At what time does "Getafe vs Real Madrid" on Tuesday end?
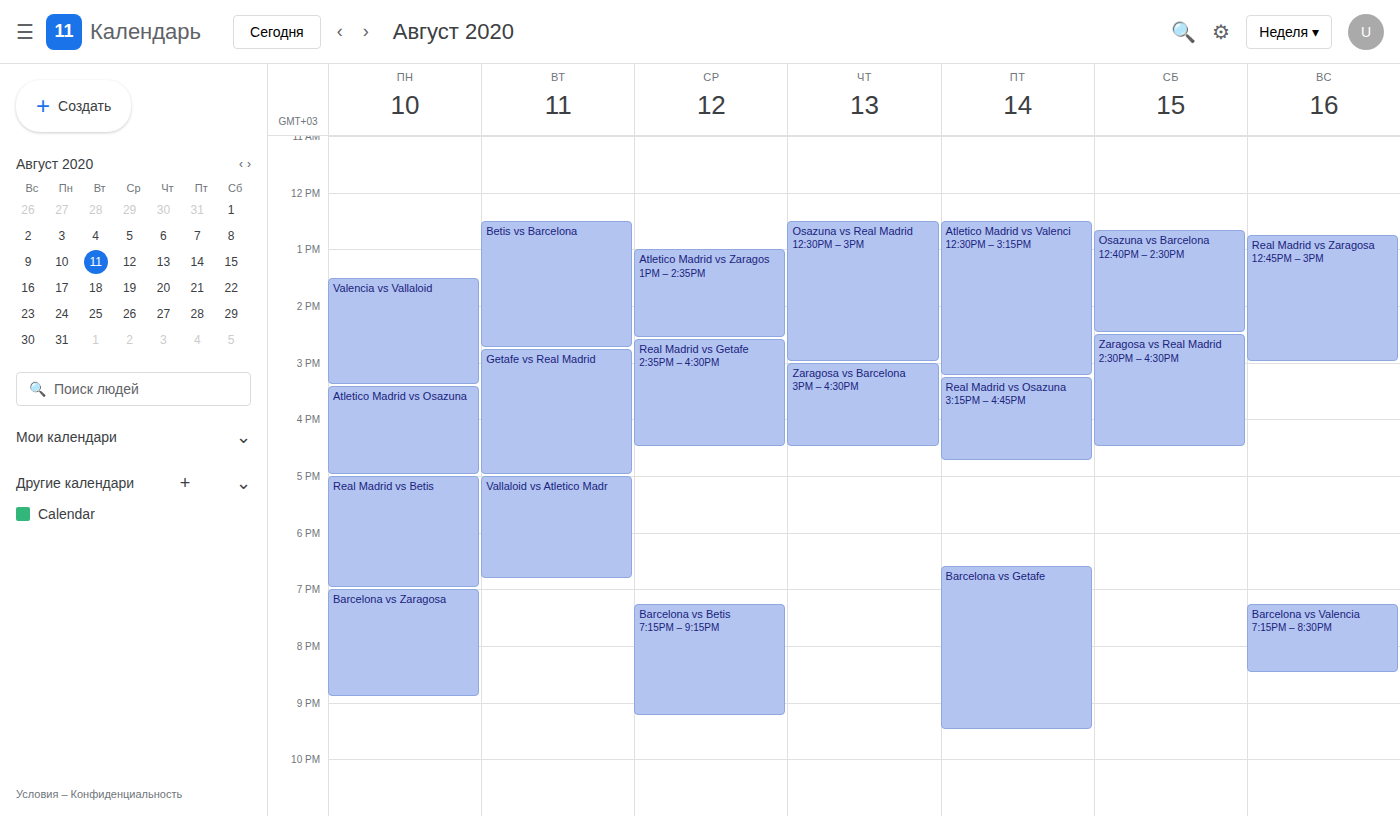
17:00